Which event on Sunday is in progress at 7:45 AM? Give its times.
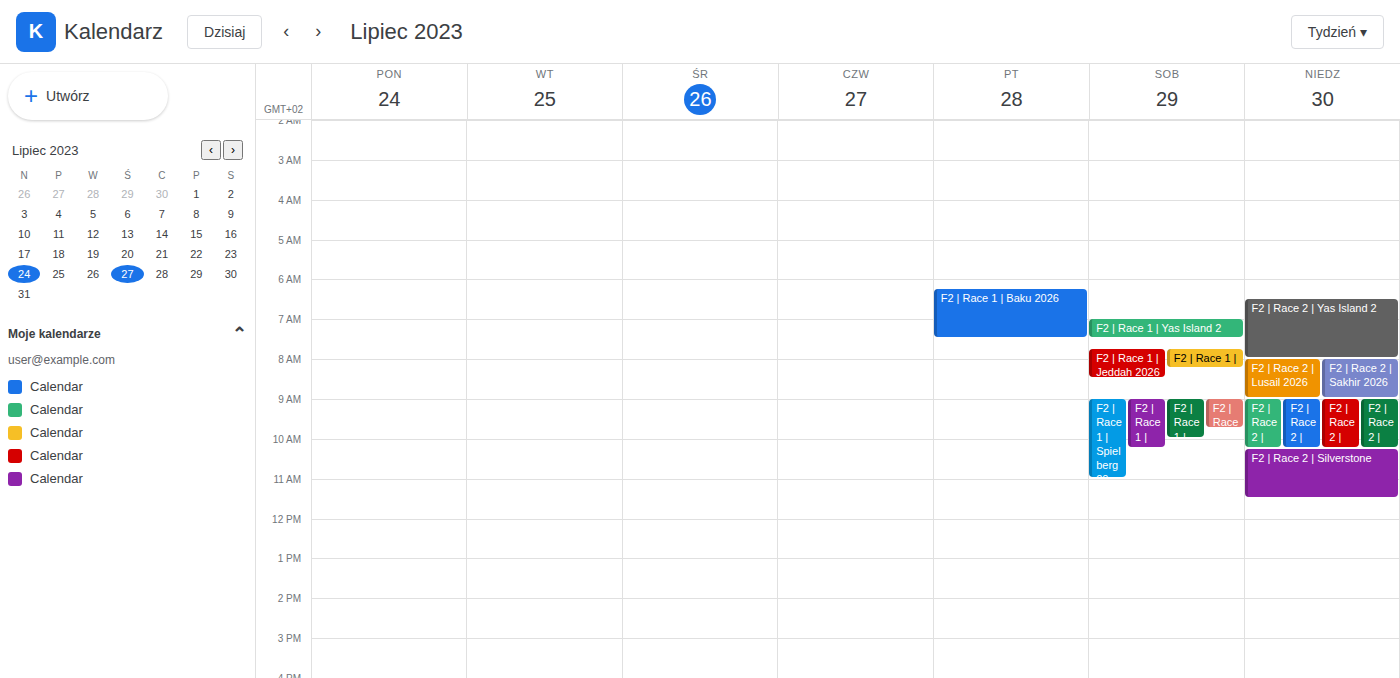
"F2 | Race 2 | Yas Island 2", 6:30 AM to 8:00 AM